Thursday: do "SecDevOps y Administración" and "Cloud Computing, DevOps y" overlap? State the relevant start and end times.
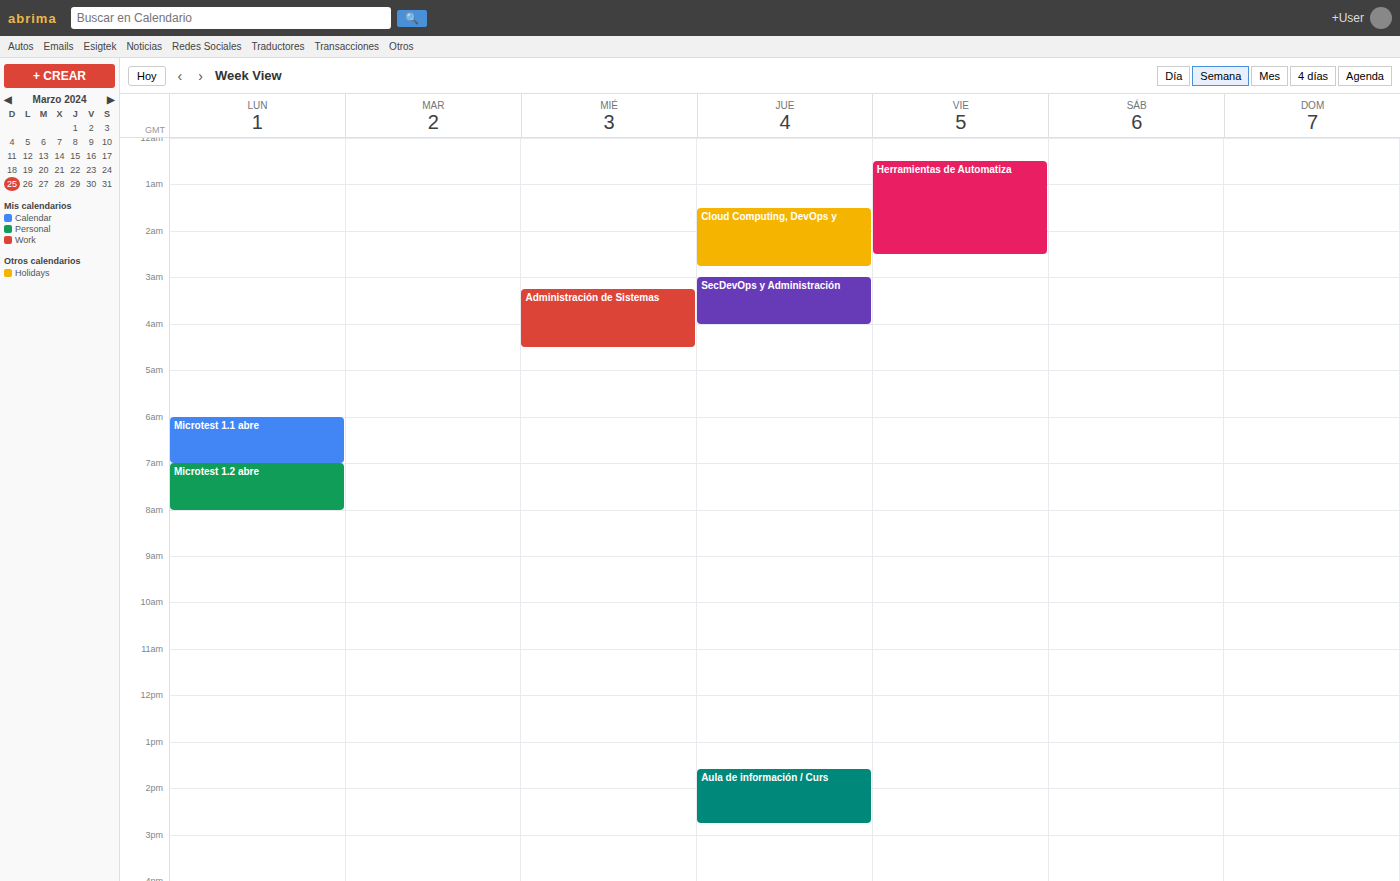
"Cloud Computing, DevOps y" ends at 2:45 AM and "SecDevOps y Administración" starts at 3:00 AM -- no overlap.